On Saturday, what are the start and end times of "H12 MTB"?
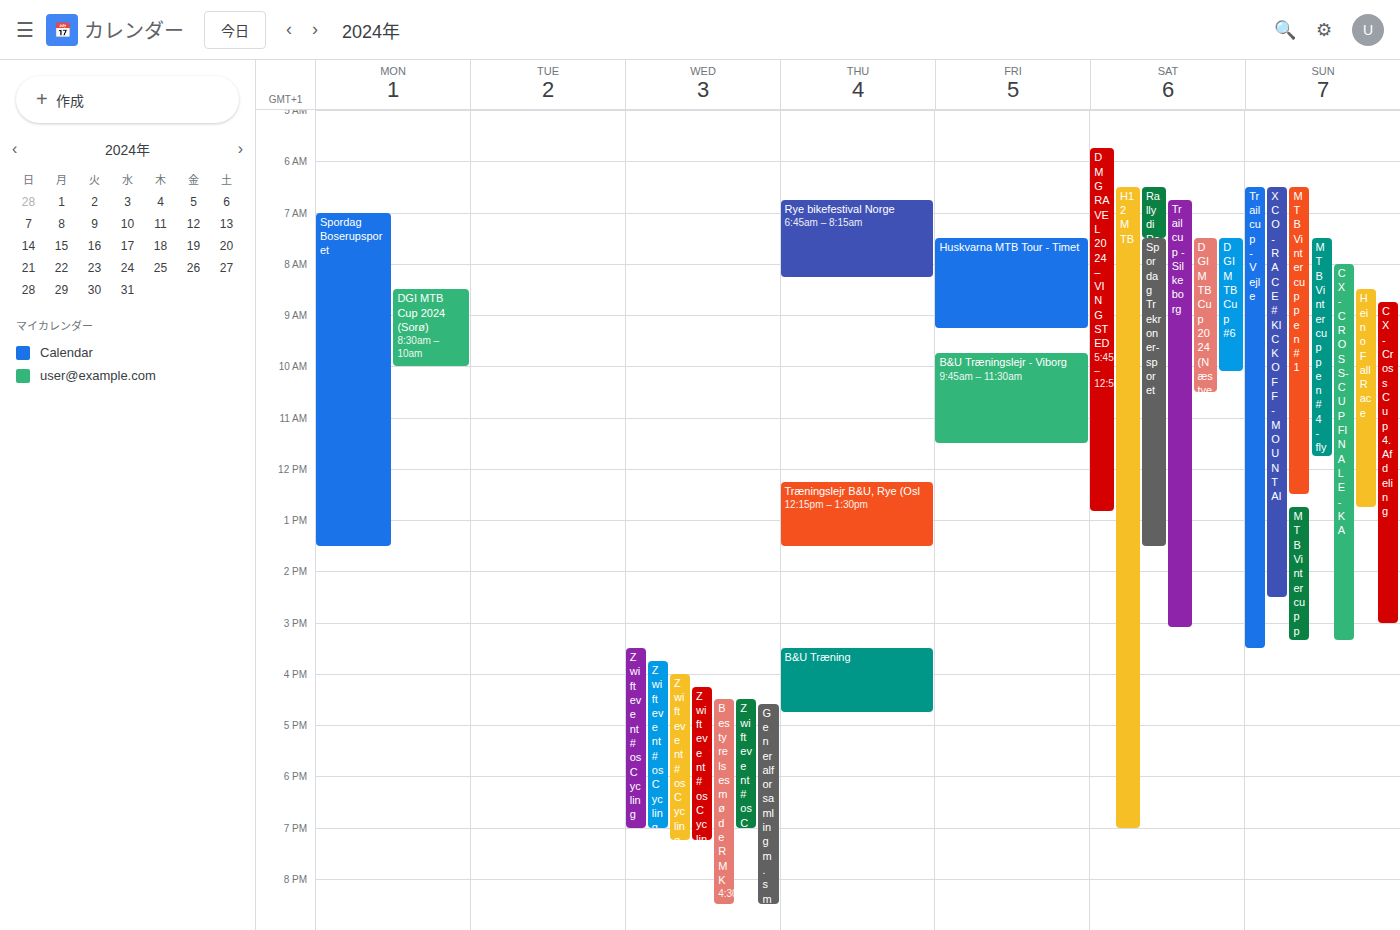
6:30 AM to 7:00 PM